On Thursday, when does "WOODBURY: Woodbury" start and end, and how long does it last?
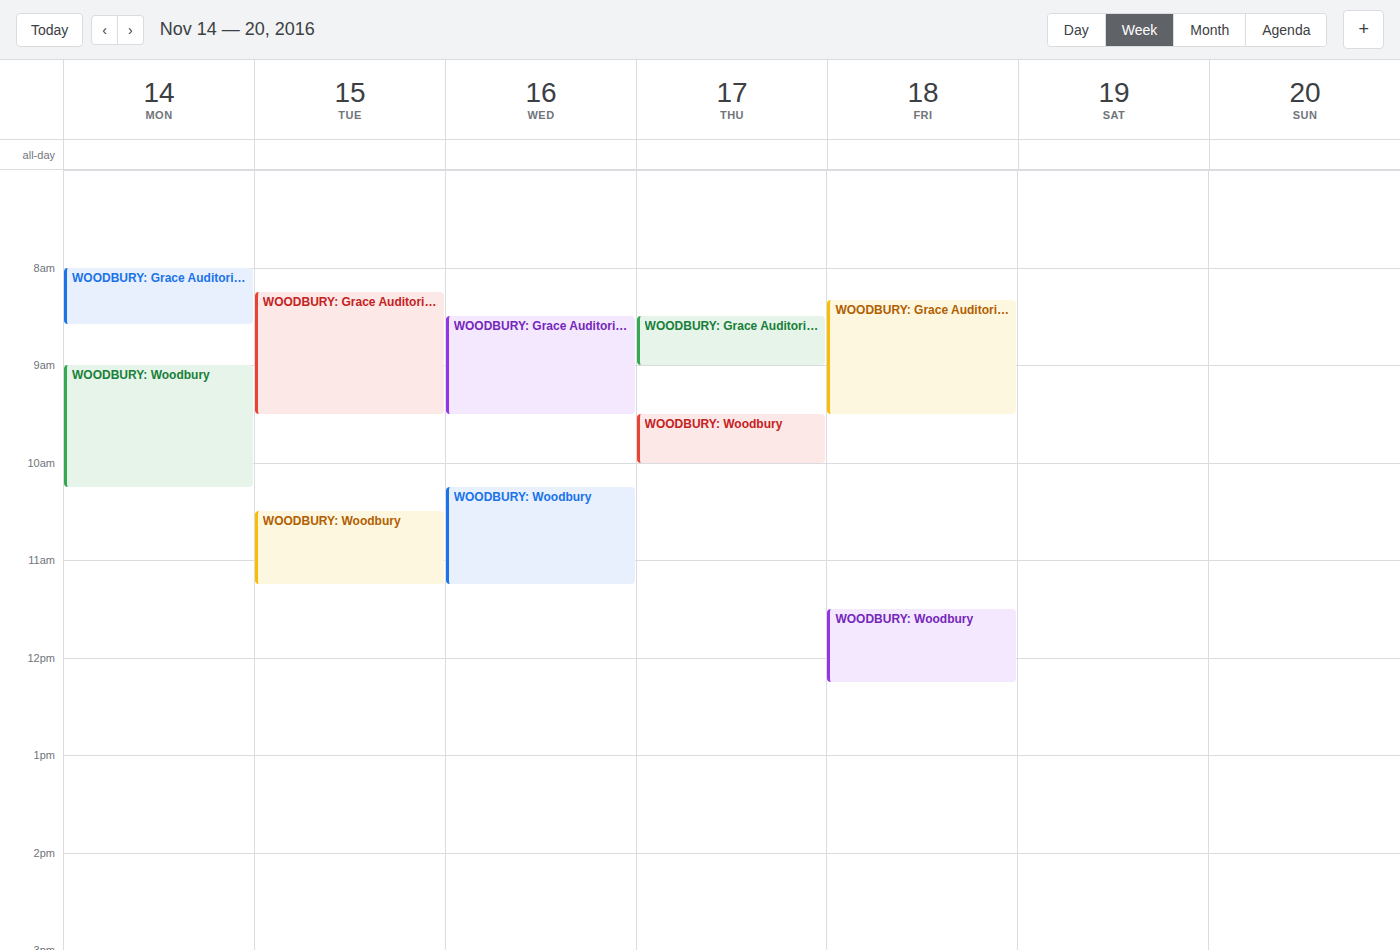
09:30 to 10:00, 30 minutes